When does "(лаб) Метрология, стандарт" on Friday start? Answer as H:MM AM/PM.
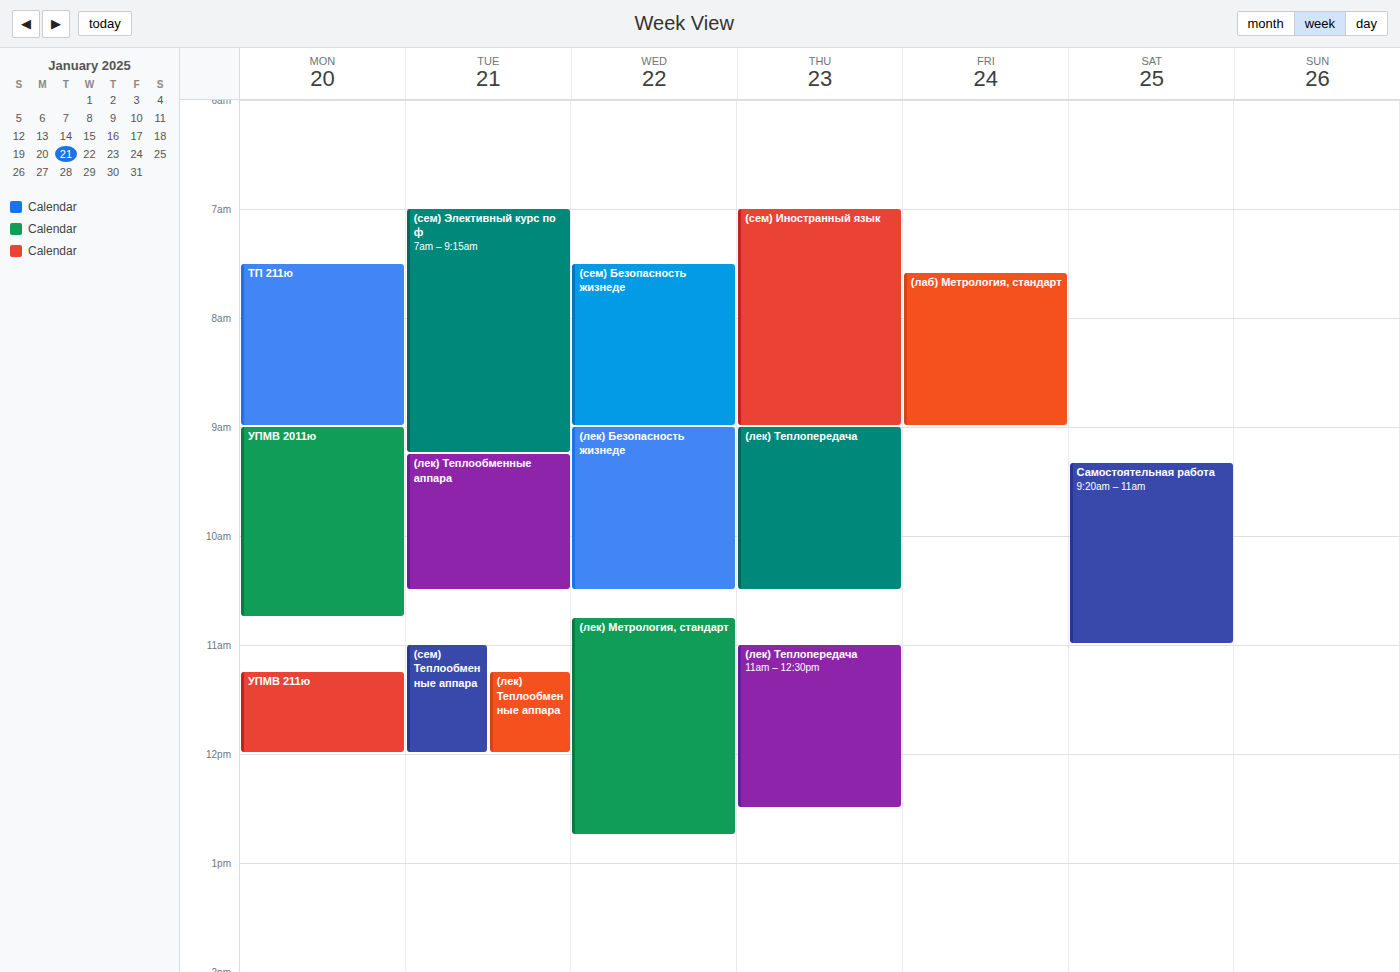
7:35 AM